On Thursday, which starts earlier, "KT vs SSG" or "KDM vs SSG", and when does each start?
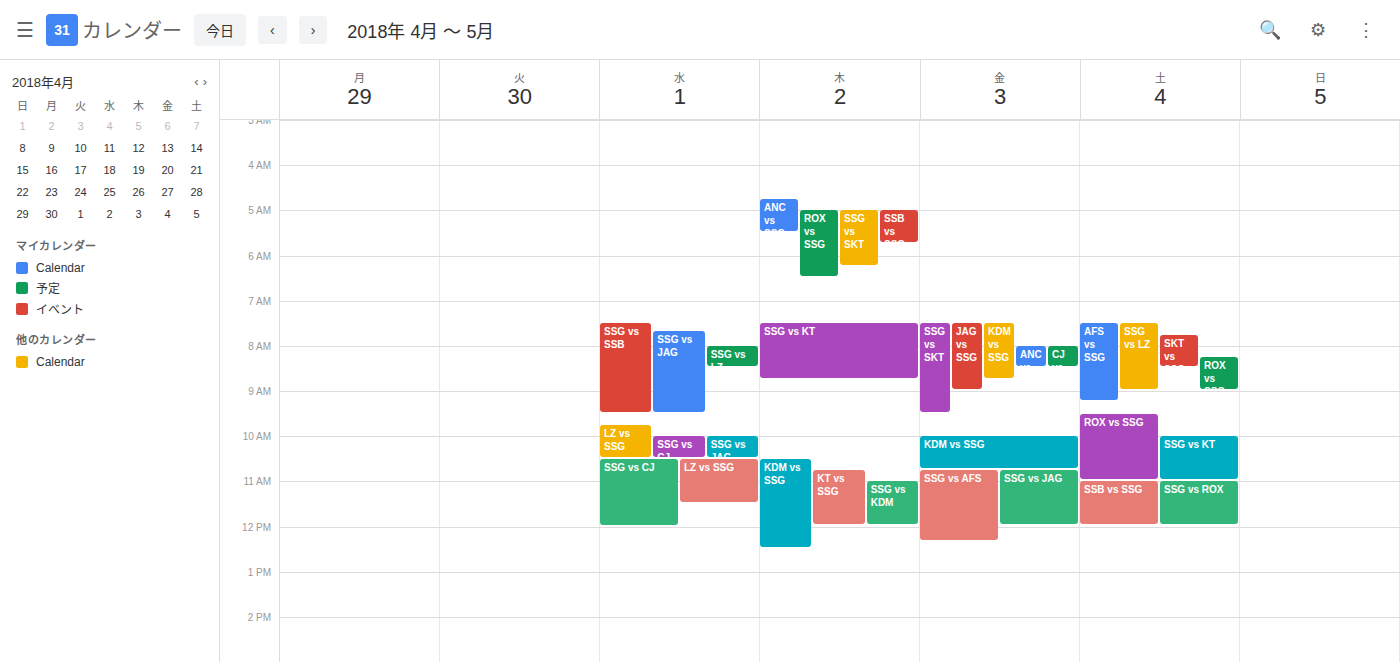
"KDM vs SSG" 10:30 AM; "KT vs SSG" 10:45 AM.